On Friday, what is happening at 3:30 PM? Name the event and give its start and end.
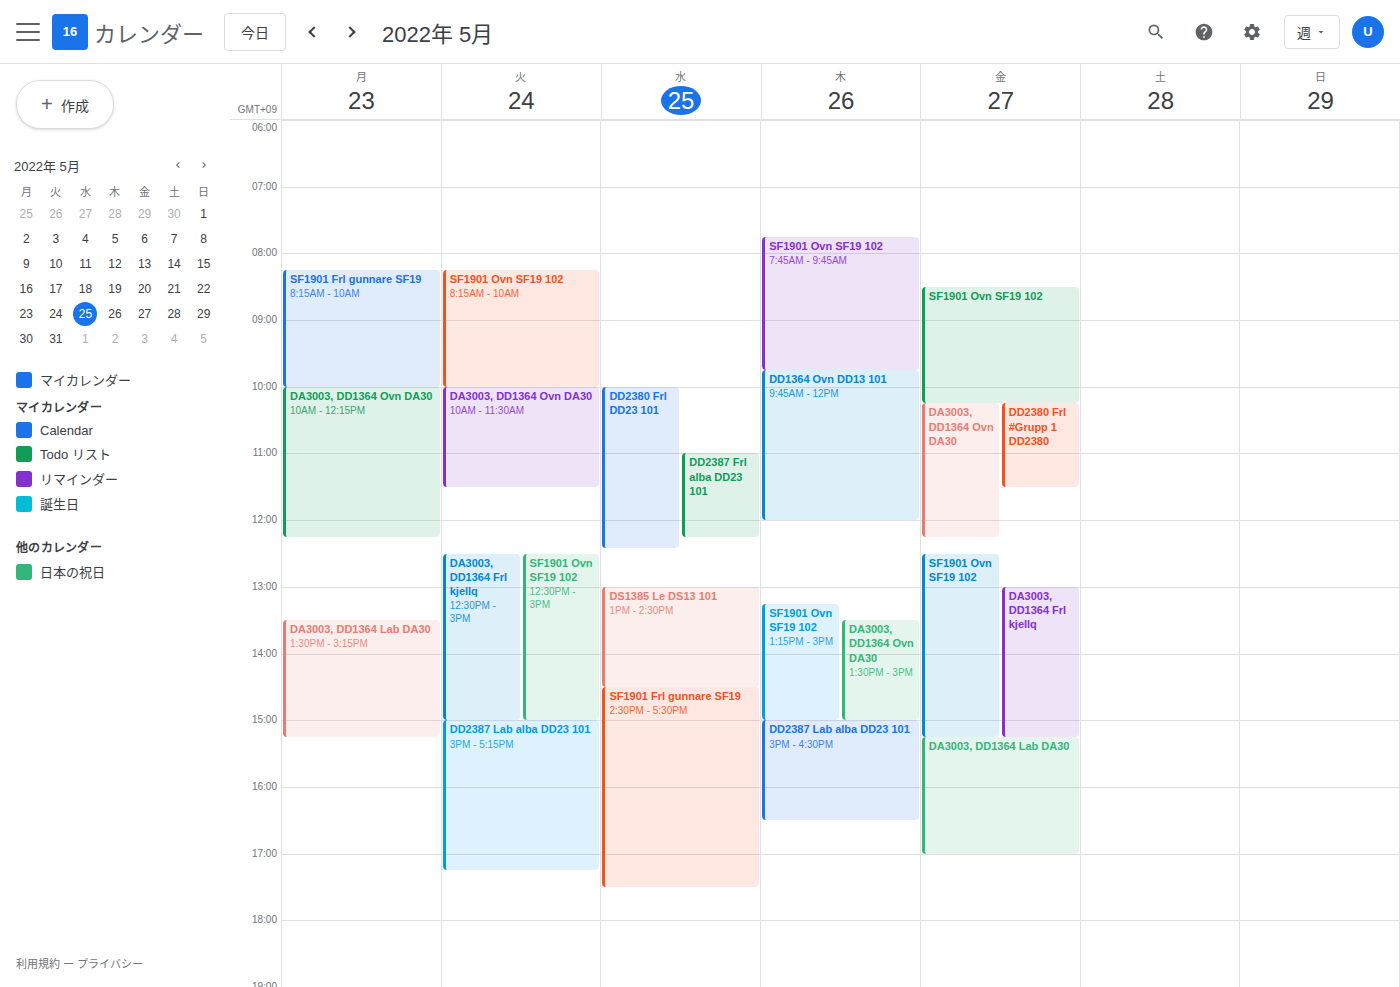
"DA3003, DD1364 Lab DA30", 3:15 PM to 5:00 PM